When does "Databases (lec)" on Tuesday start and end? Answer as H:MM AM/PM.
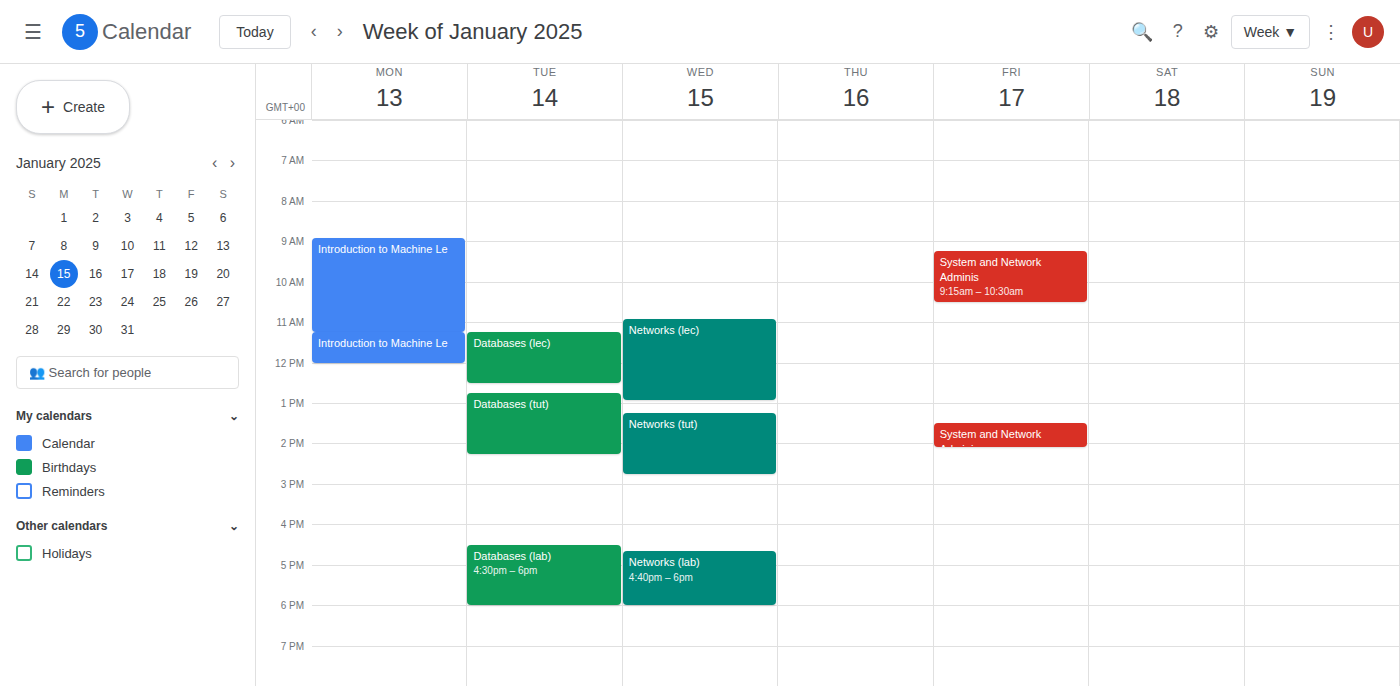
11:15 AM to 12:30 PM